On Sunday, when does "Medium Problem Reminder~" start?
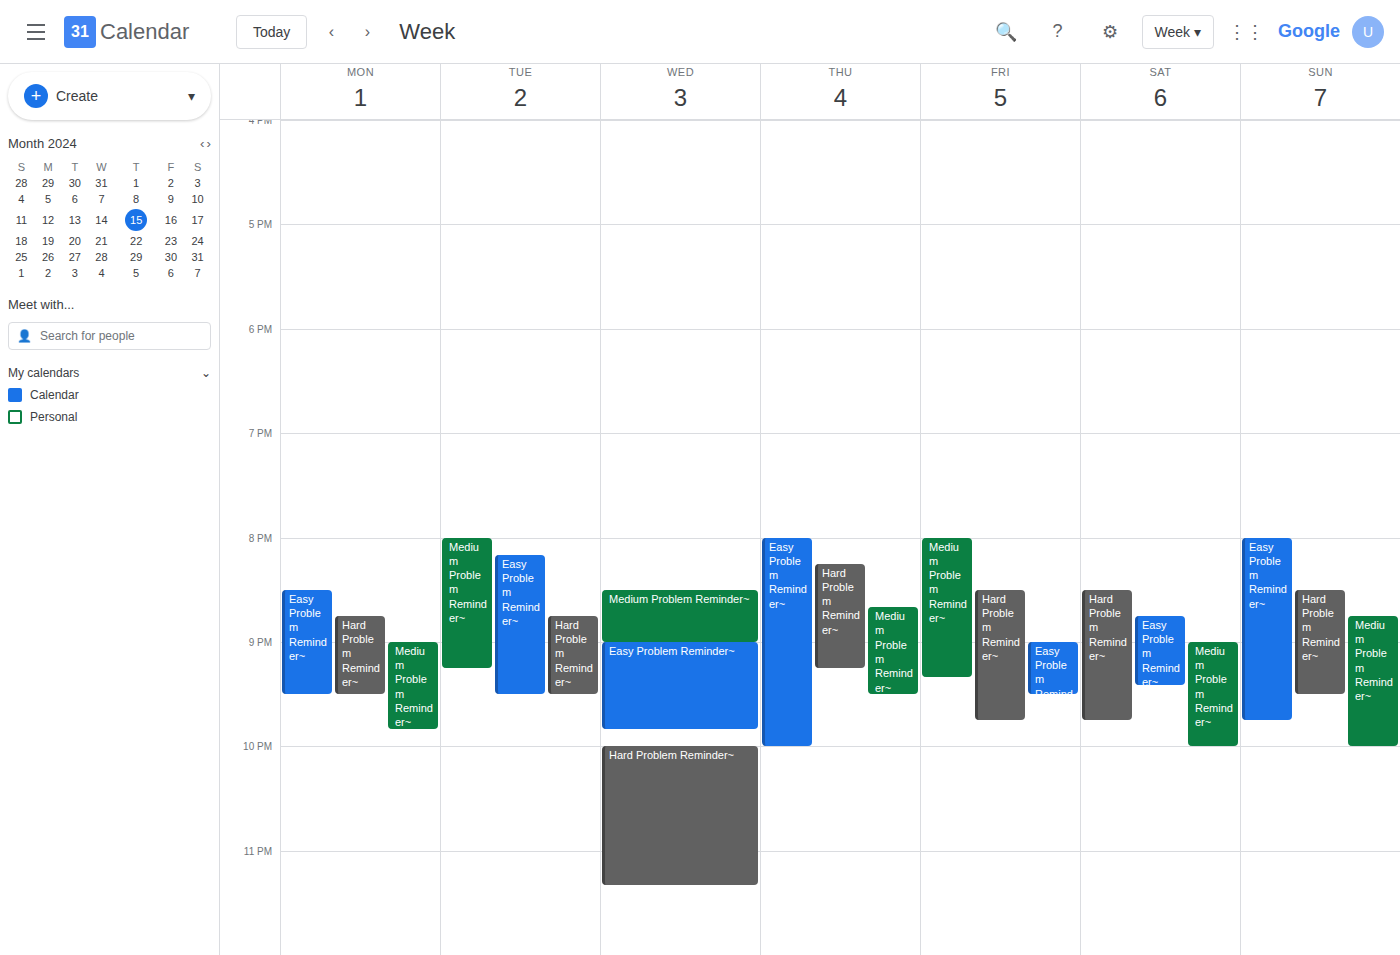
8:45 PM